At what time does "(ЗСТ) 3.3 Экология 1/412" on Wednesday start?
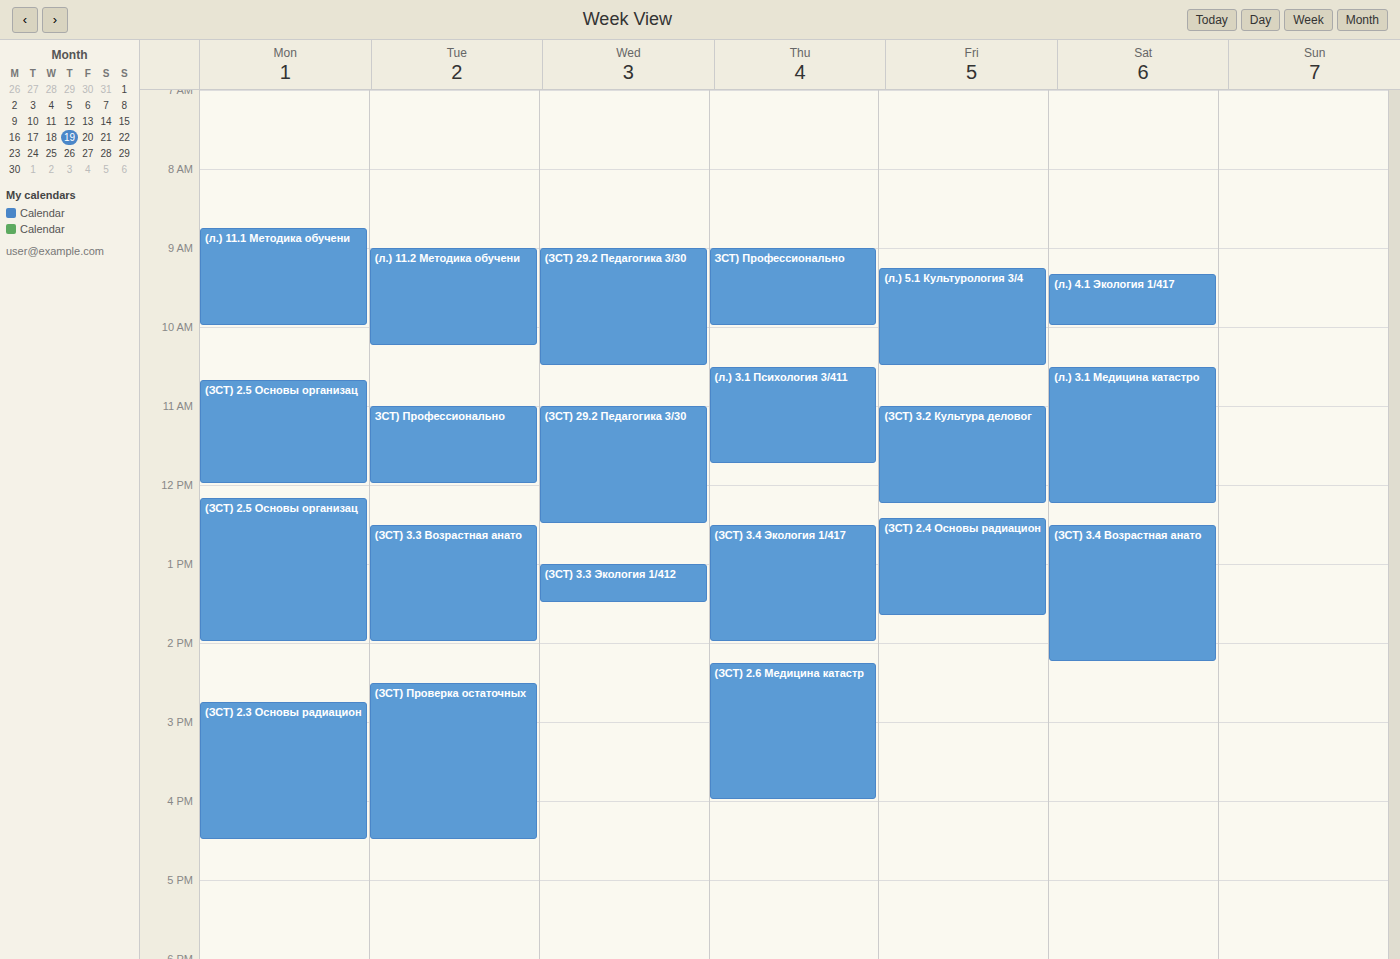
1:00 PM